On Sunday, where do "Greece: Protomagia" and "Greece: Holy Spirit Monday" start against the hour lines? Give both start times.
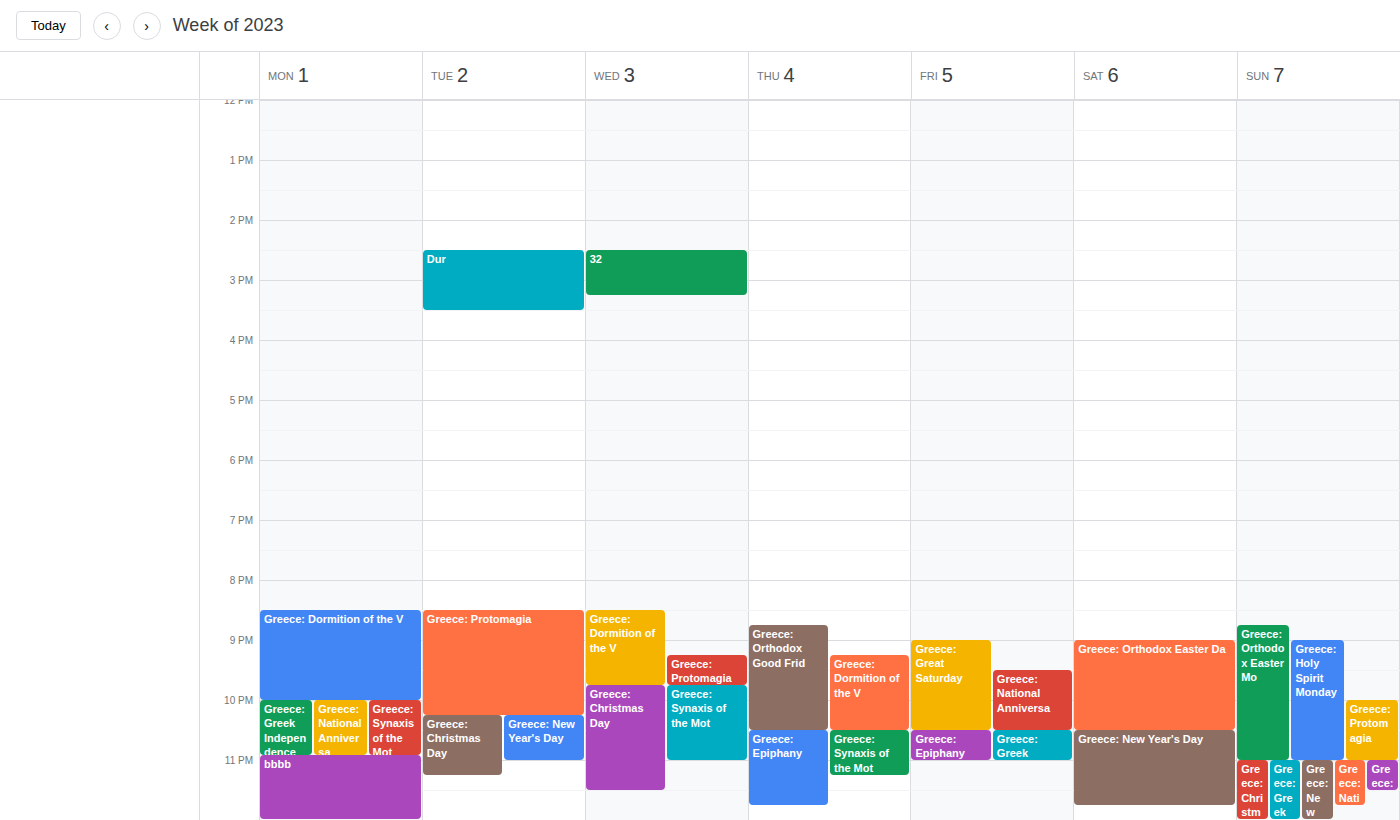
"Greece: Protomagia": 10:00 PM, exactly on the 10 PM line. "Greece: Holy Spirit Monday": 9:00 PM, exactly on the 9 PM line.